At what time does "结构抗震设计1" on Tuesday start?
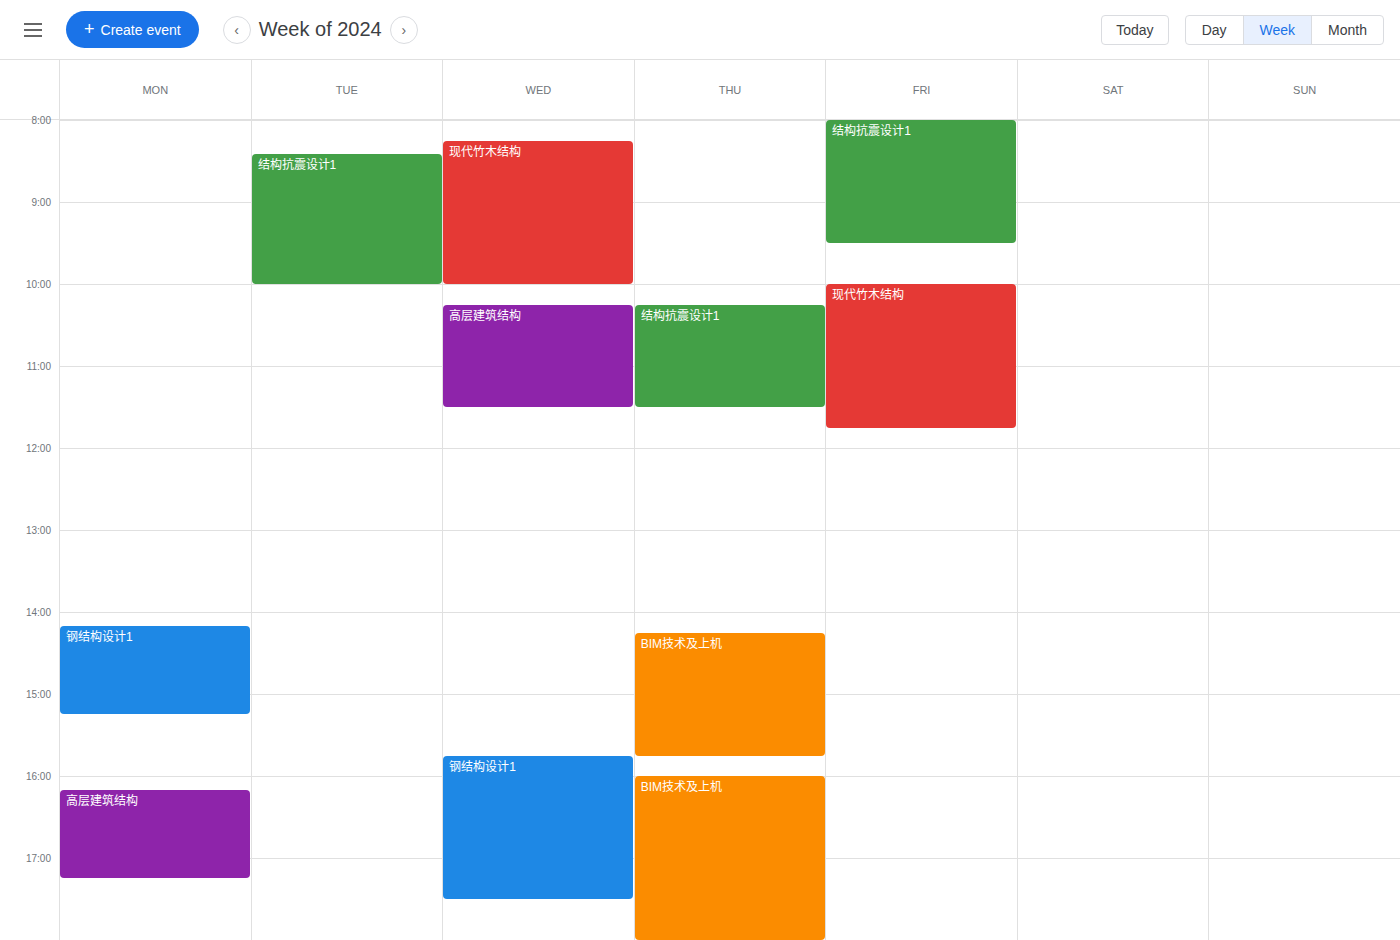
8:25 AM